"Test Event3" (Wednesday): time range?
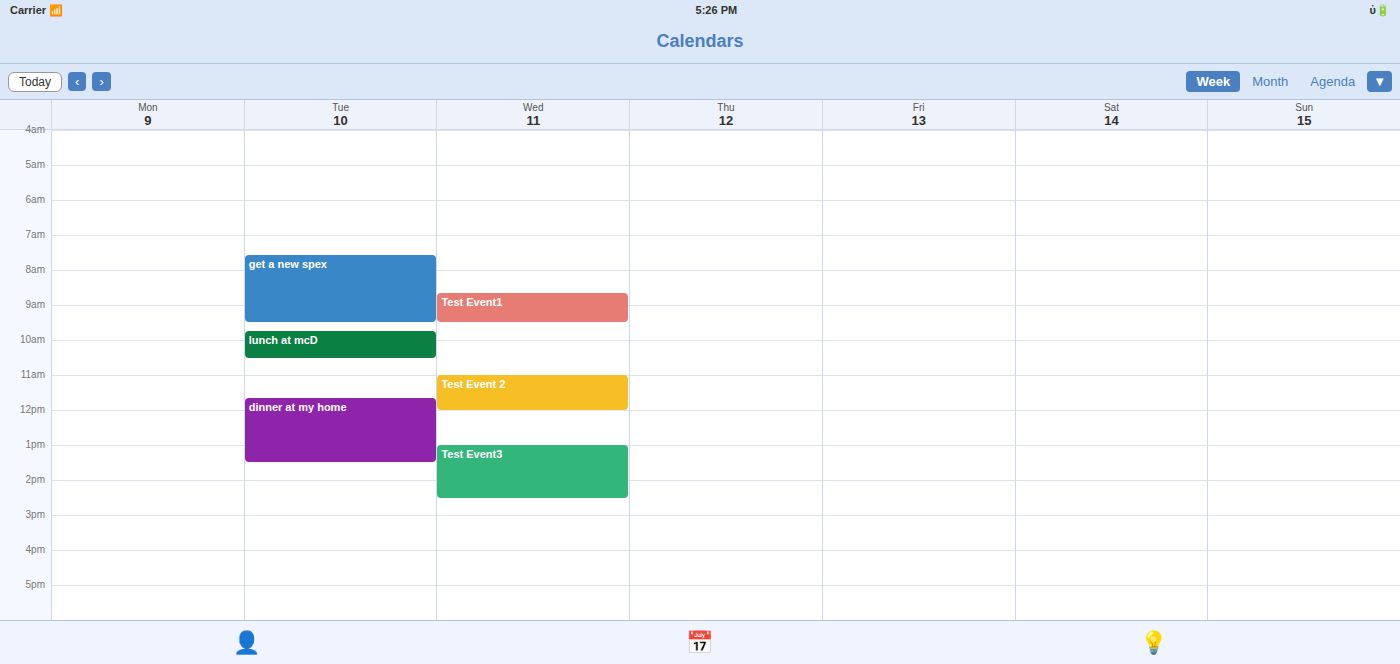
1:00 PM to 2:30 PM